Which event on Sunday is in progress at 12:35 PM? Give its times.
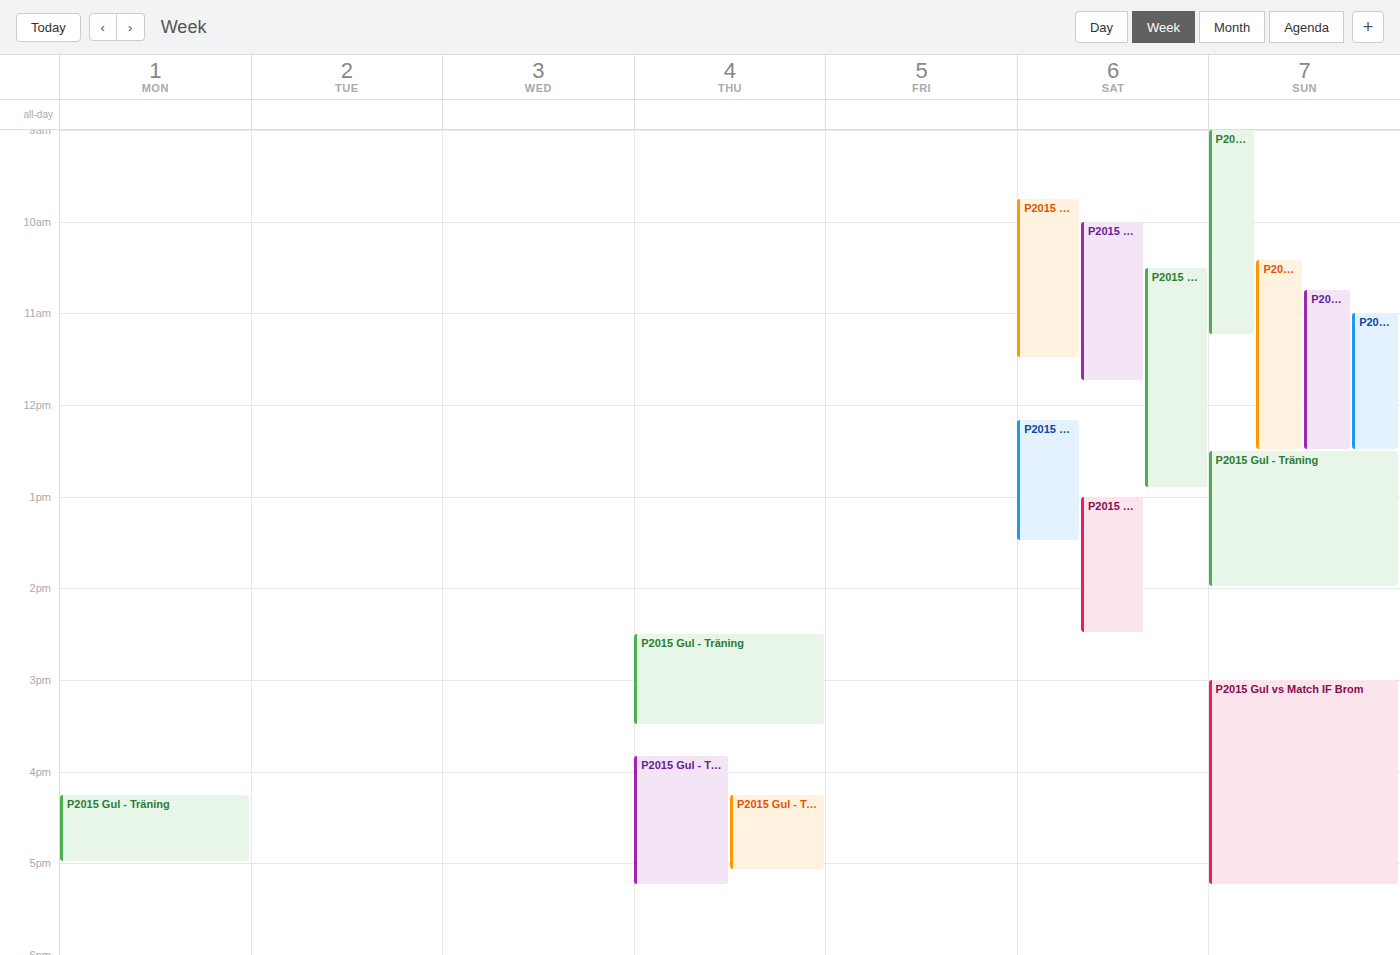
"P2015 Gul - Träning", 12:30 PM to 2:00 PM